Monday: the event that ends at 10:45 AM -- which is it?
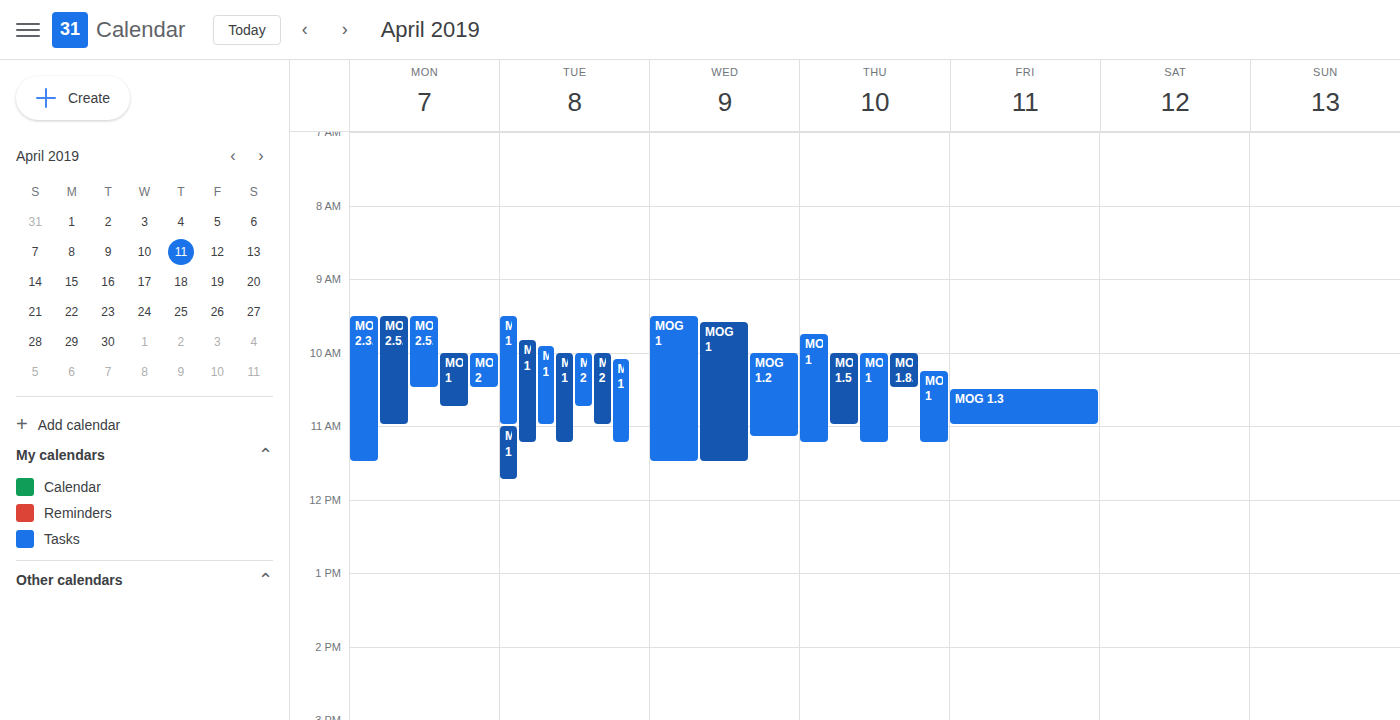
"MOG 1"